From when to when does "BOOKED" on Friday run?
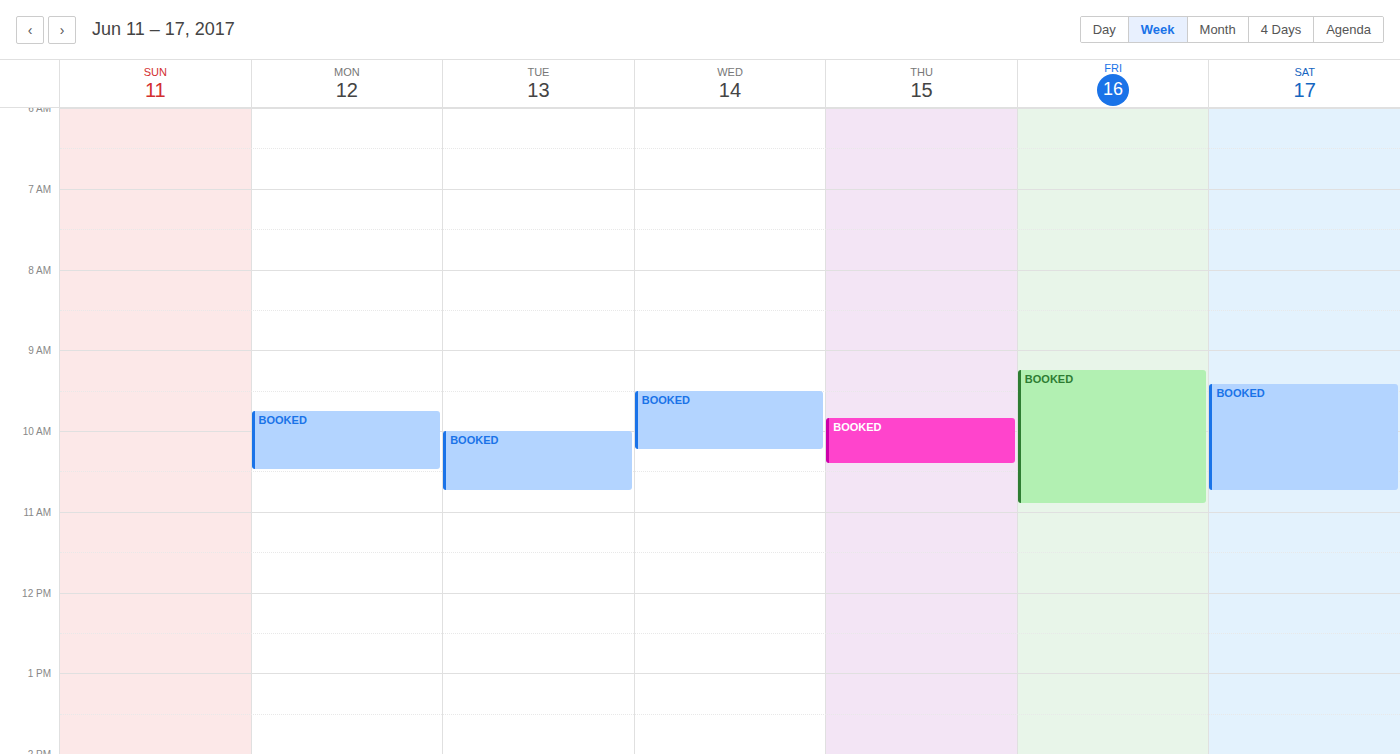
09:15 to 10:55